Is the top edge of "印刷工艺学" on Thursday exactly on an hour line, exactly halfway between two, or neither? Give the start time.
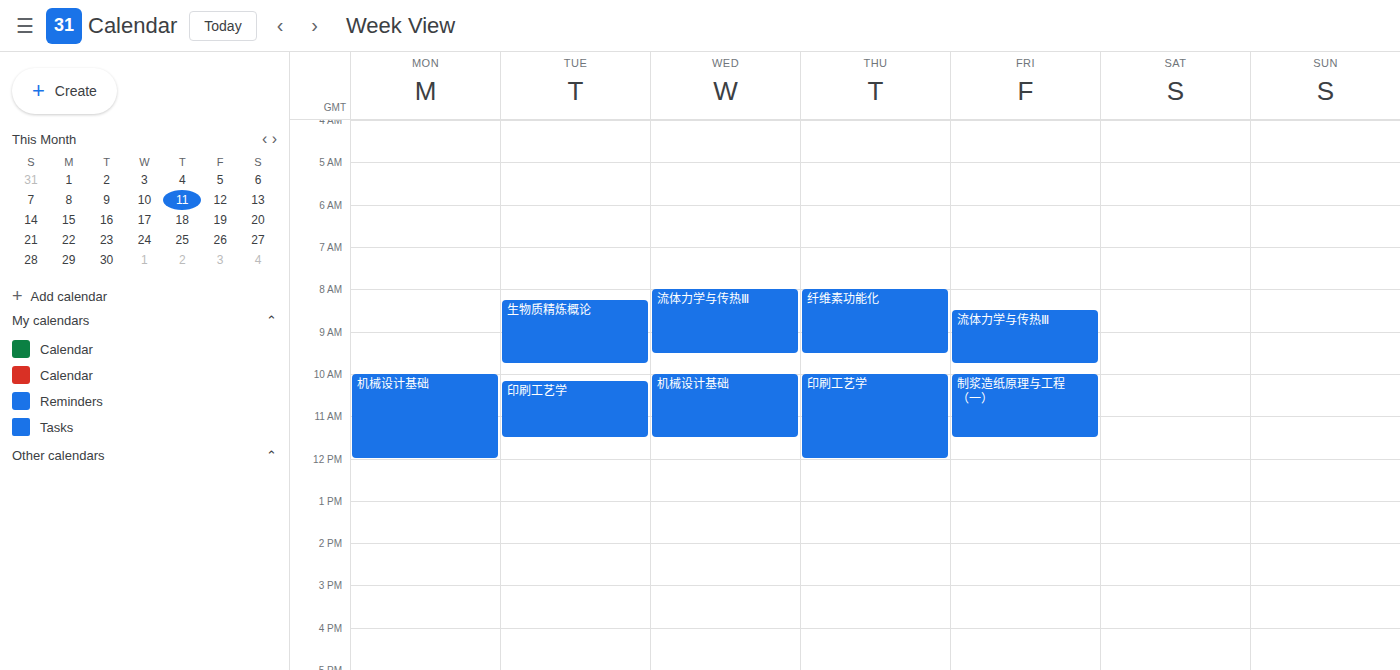
10:00 AM -- exactly on the 10 AM line.